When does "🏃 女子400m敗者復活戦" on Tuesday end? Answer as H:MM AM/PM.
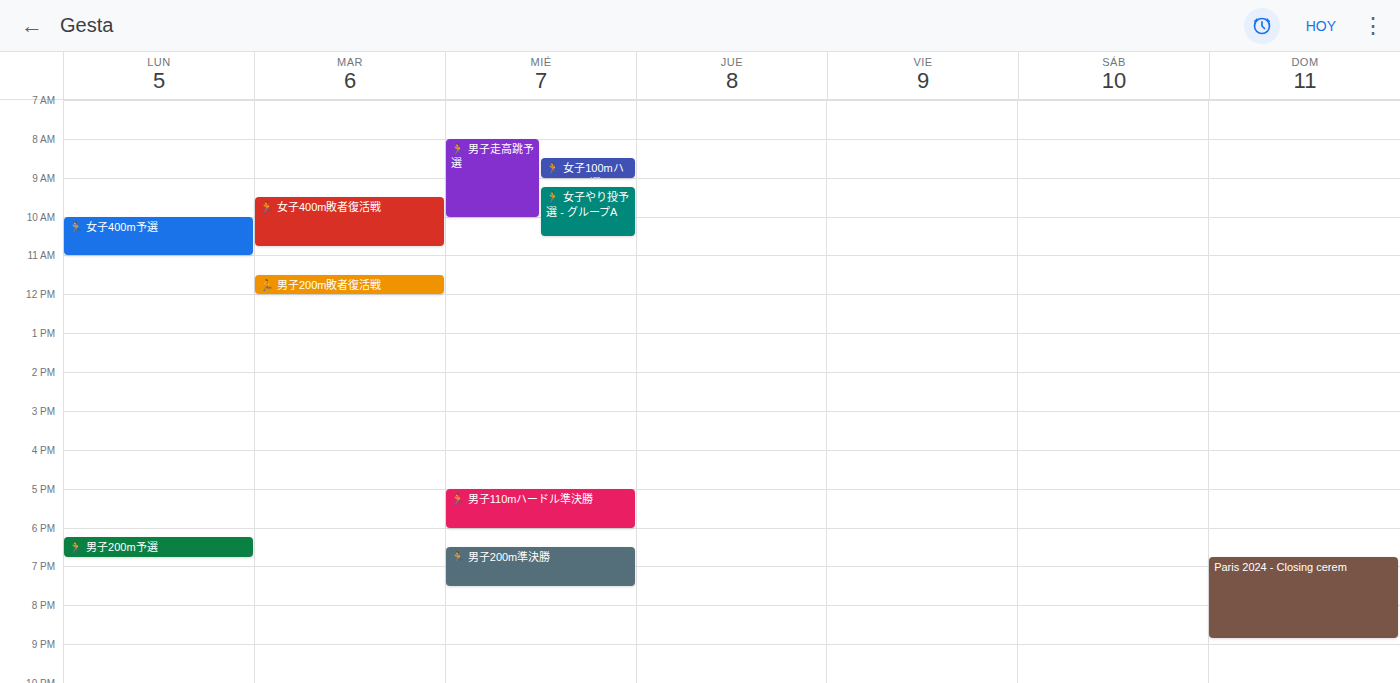
10:45 AM